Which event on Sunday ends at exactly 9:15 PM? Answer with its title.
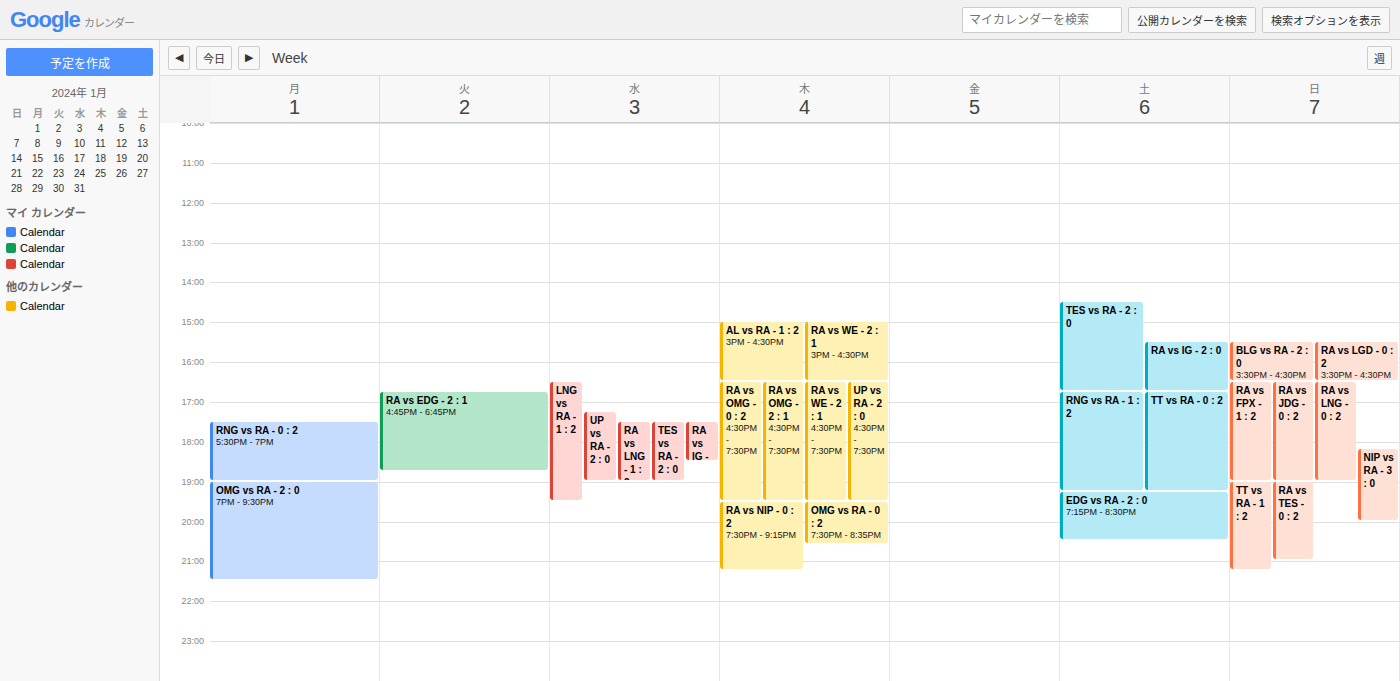
"TT vs RA - 1 : 2"